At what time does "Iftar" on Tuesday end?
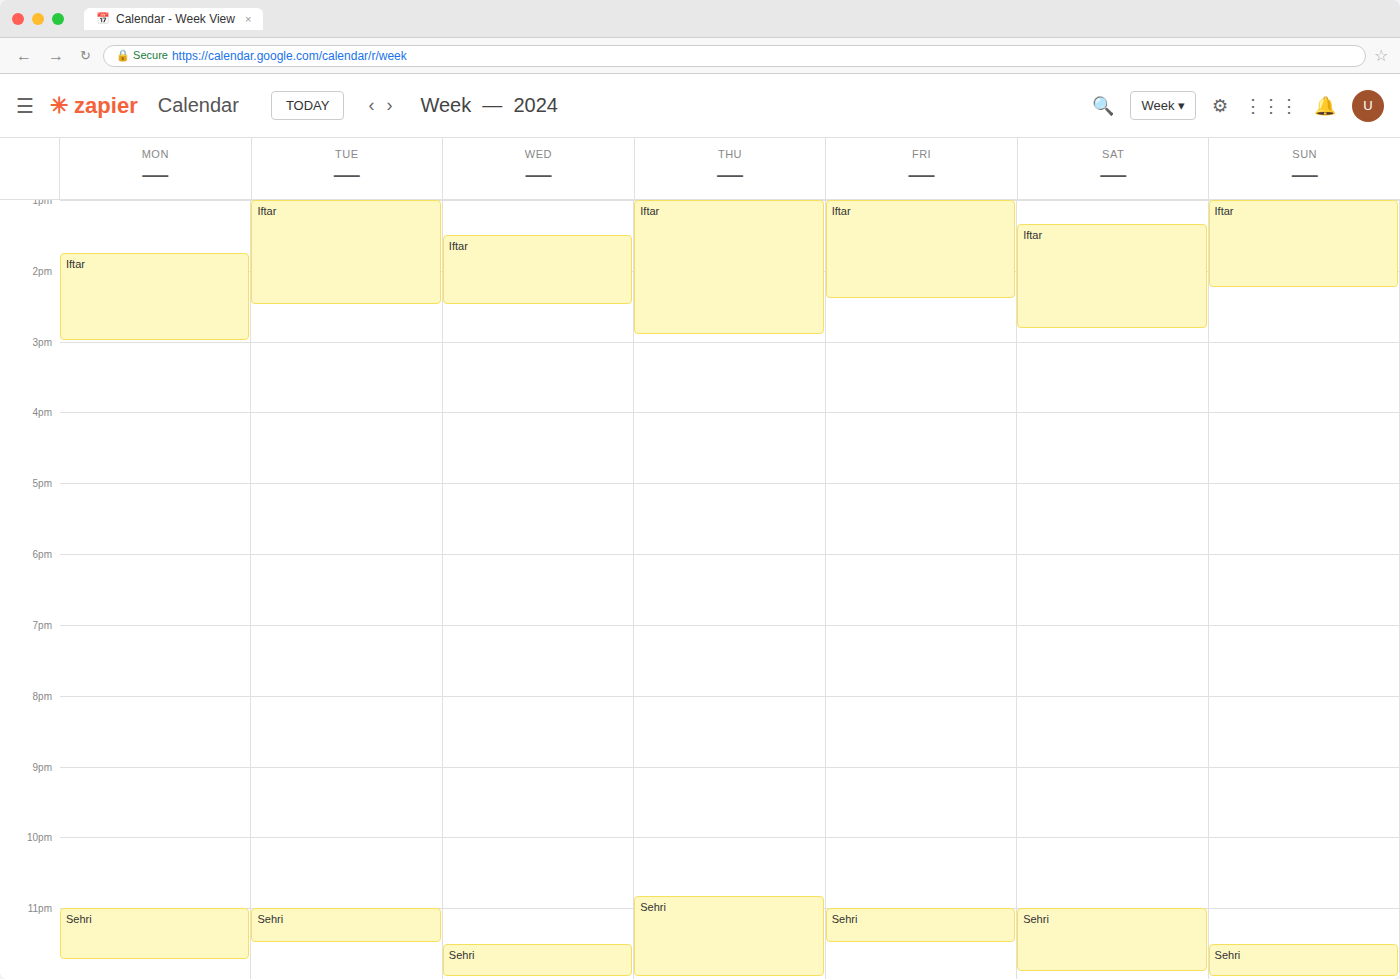
2:30 PM